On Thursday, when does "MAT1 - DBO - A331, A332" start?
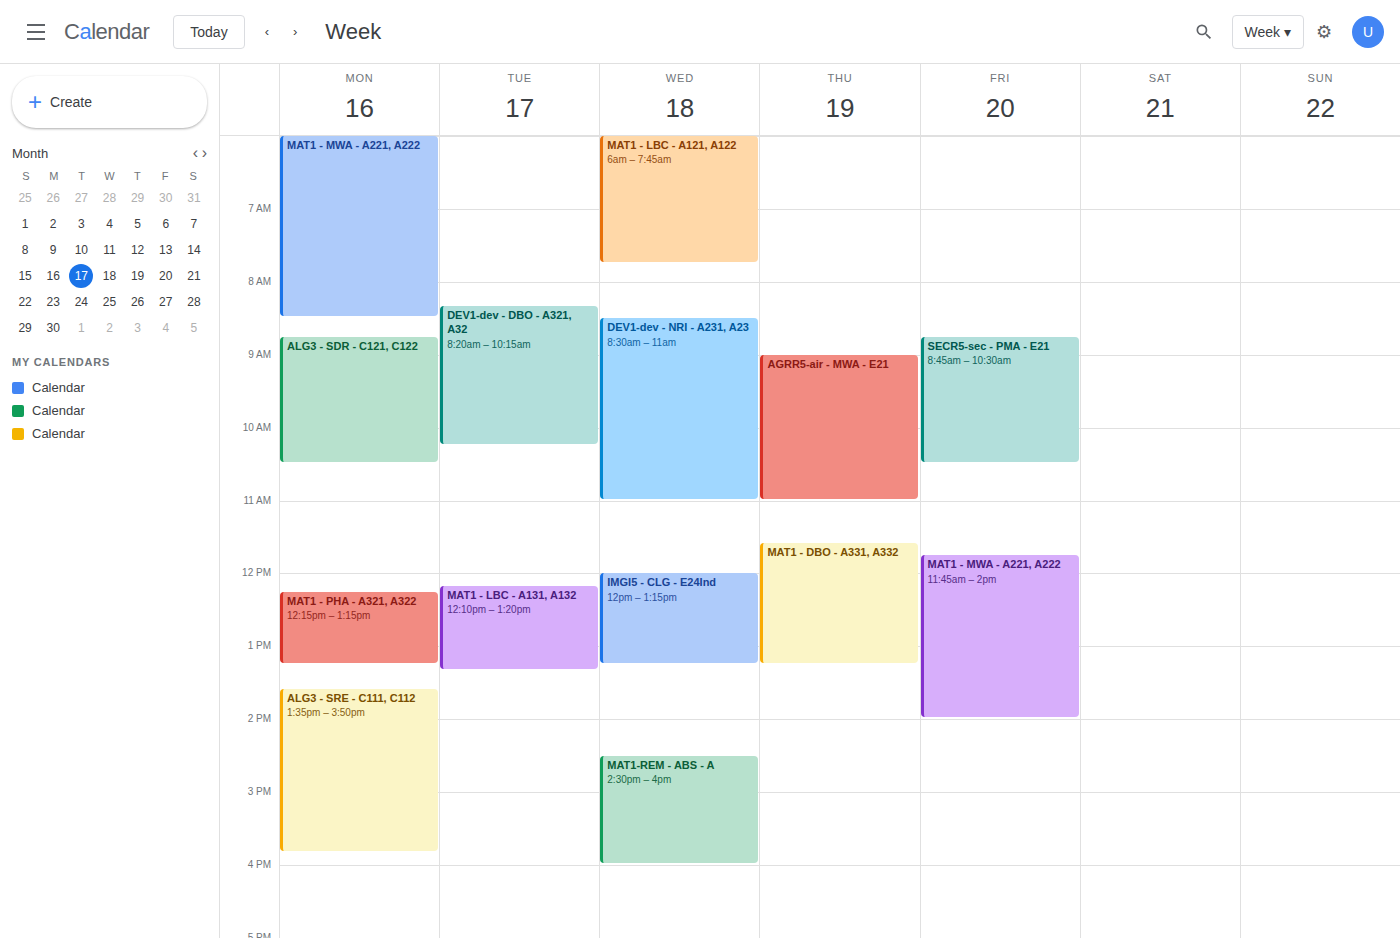
11:35 AM